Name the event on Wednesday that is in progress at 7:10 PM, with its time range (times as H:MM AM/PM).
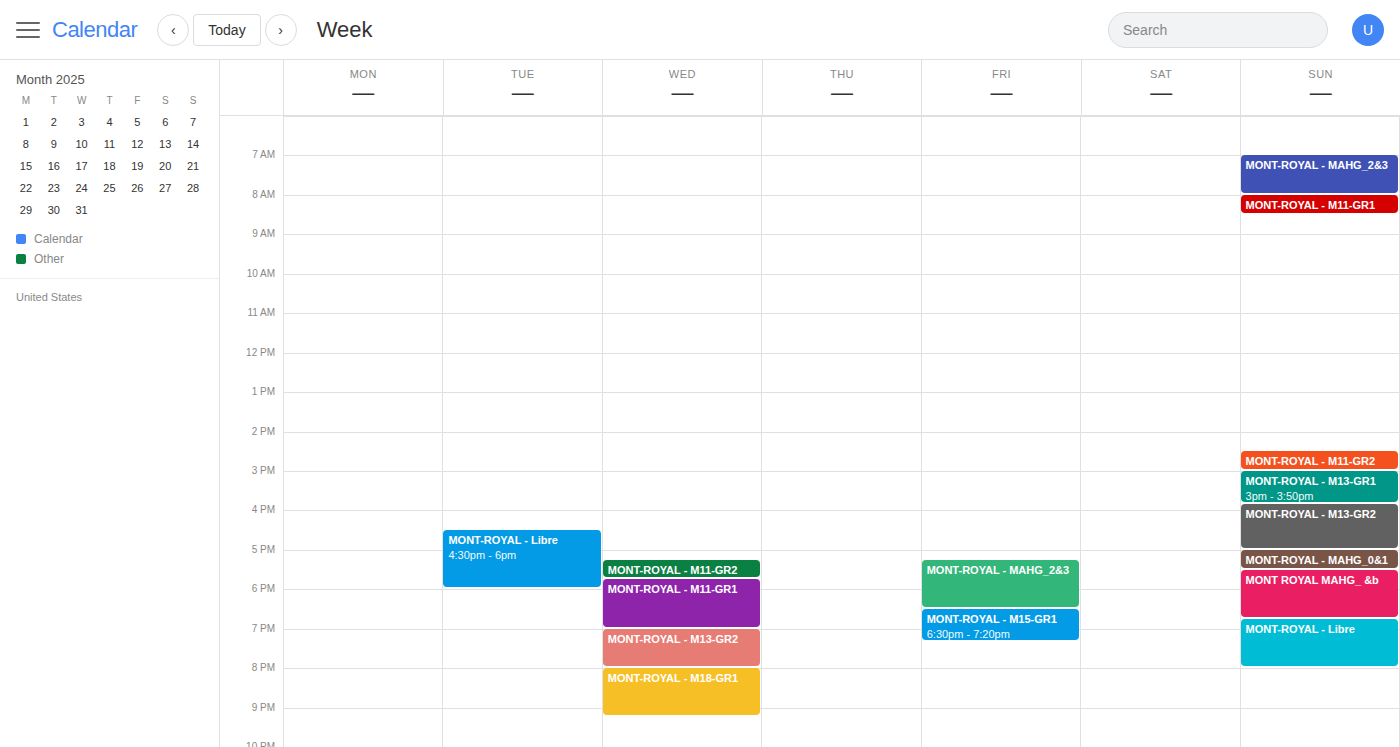
"MONT-ROYAL - M13-GR2", 7:00 PM to 8:00 PM